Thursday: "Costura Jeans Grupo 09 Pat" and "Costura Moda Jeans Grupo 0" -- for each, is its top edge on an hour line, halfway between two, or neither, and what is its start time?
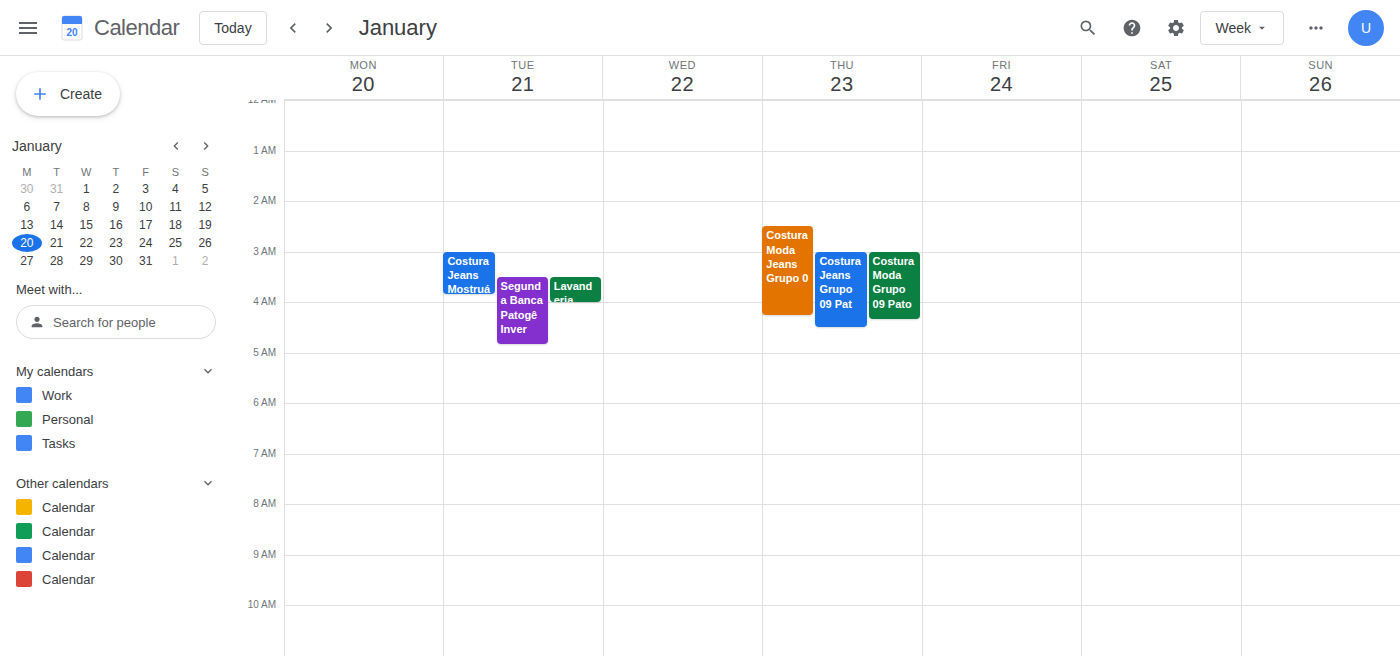
"Costura Jeans Grupo 09 Pat": 3:00 AM, exactly on the 3 AM line. "Costura Moda Jeans Grupo 0": 2:30 AM, halfway between the 2 AM and 3 AM lines.